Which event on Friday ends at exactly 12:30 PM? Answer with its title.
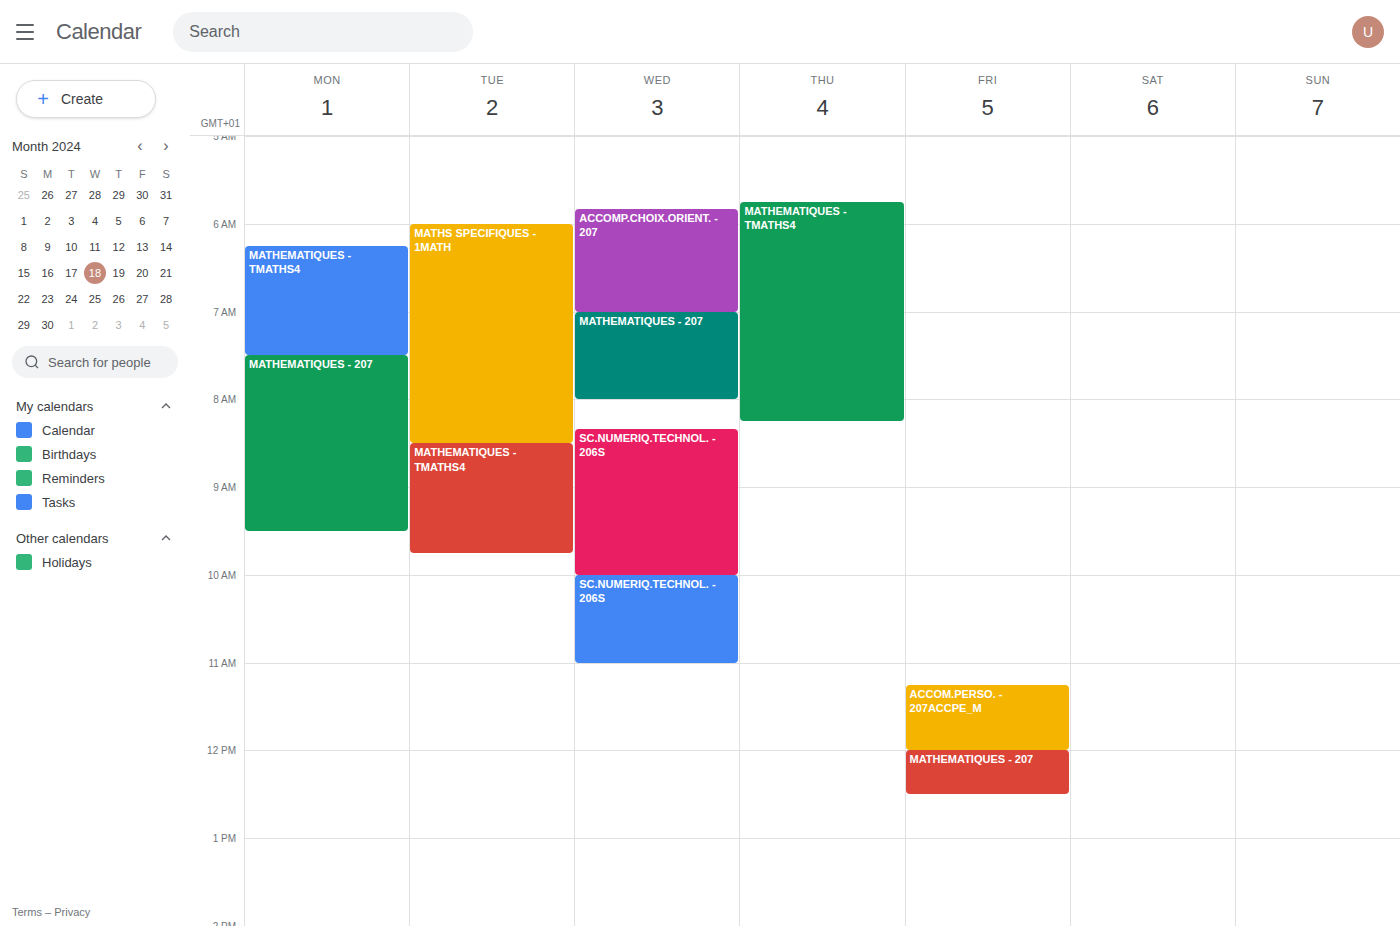
"MATHEMATIQUES - 207"